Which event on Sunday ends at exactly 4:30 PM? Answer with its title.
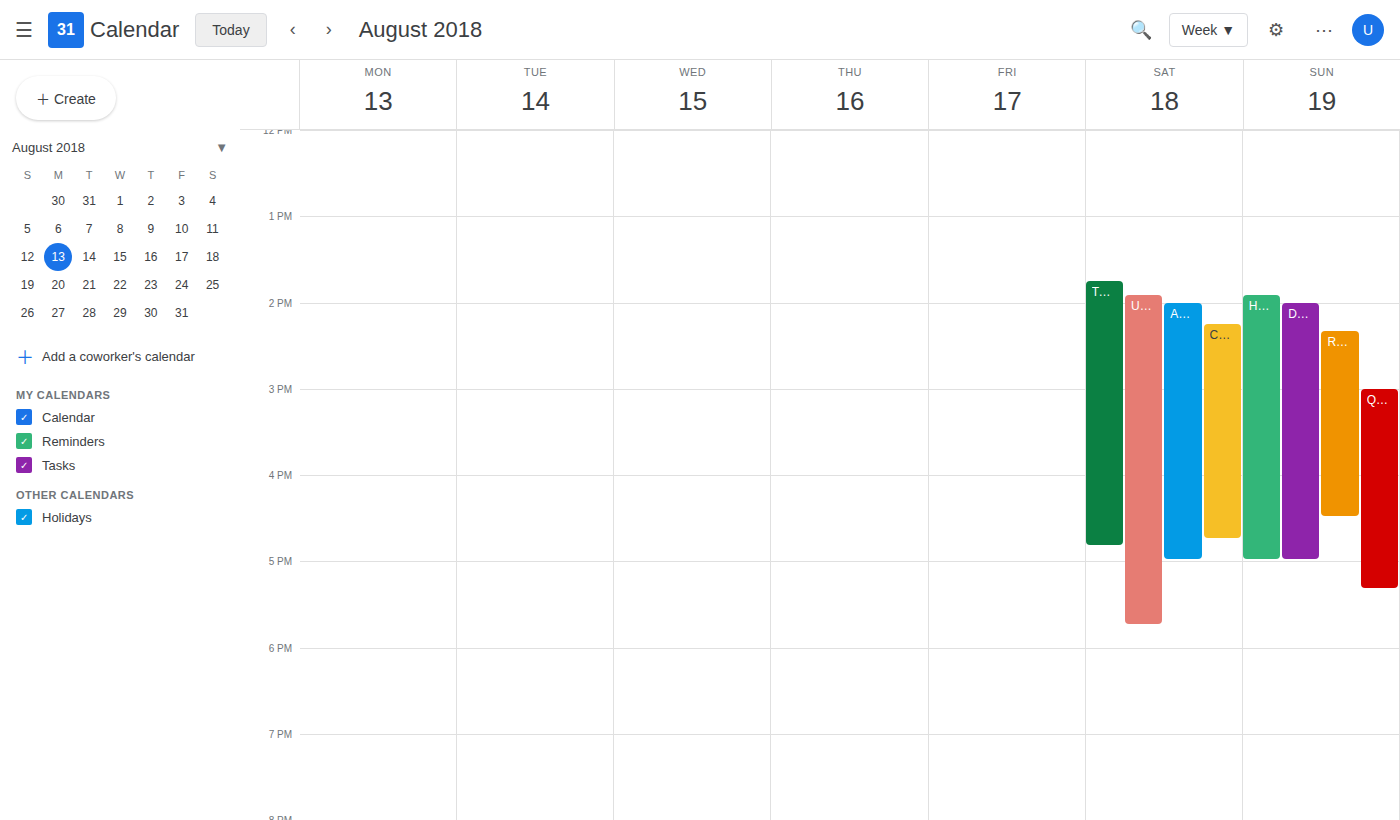
"RCH Memorie Sieraden - Cur"